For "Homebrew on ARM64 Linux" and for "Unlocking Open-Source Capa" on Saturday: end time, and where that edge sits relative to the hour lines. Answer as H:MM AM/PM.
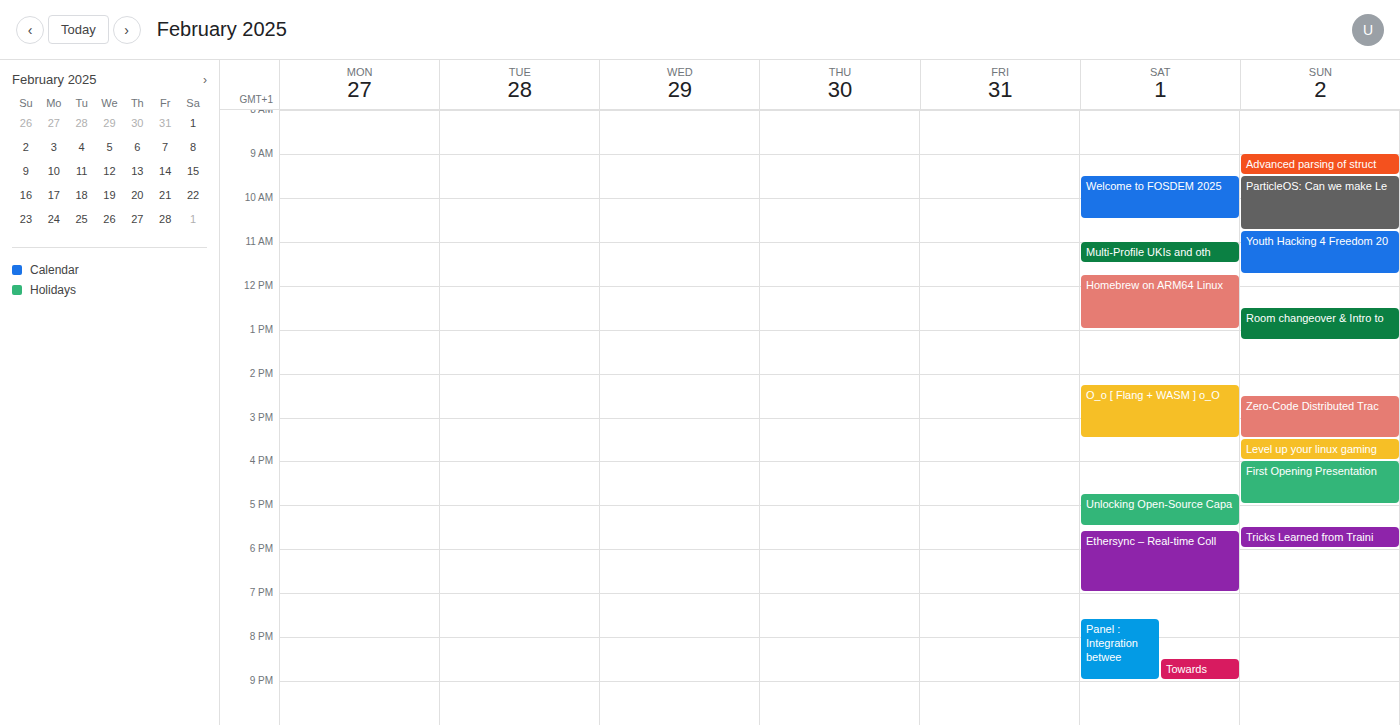
"Homebrew on ARM64 Linux": 1:00 PM, exactly on the 1 PM line. "Unlocking Open-Source Capa": 5:30 PM, halfway between the 5 PM and 6 PM lines.